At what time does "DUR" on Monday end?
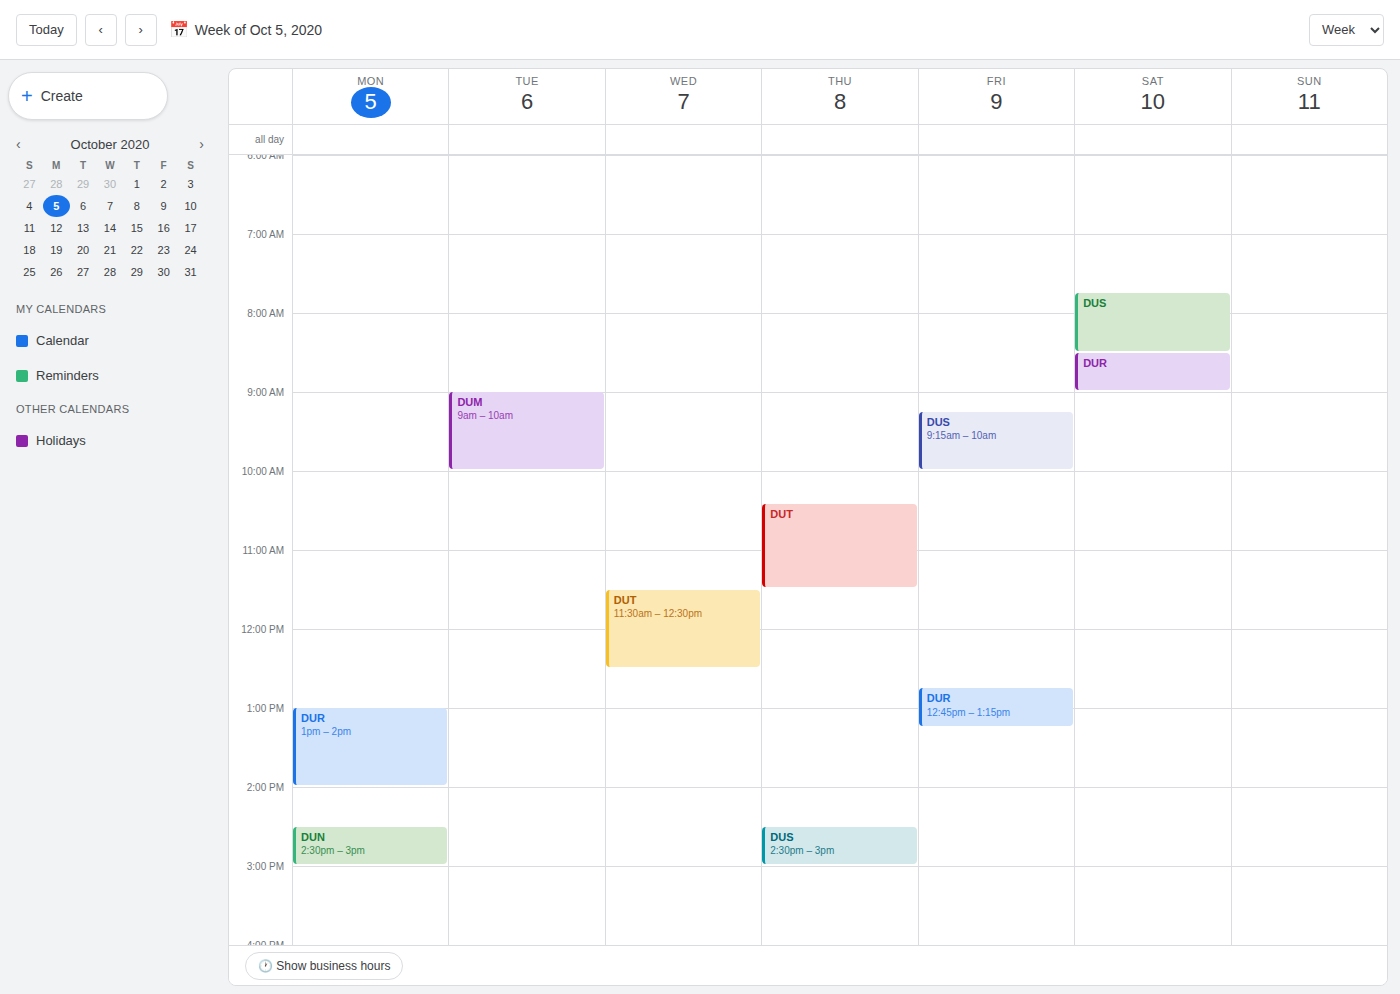
2:00 PM